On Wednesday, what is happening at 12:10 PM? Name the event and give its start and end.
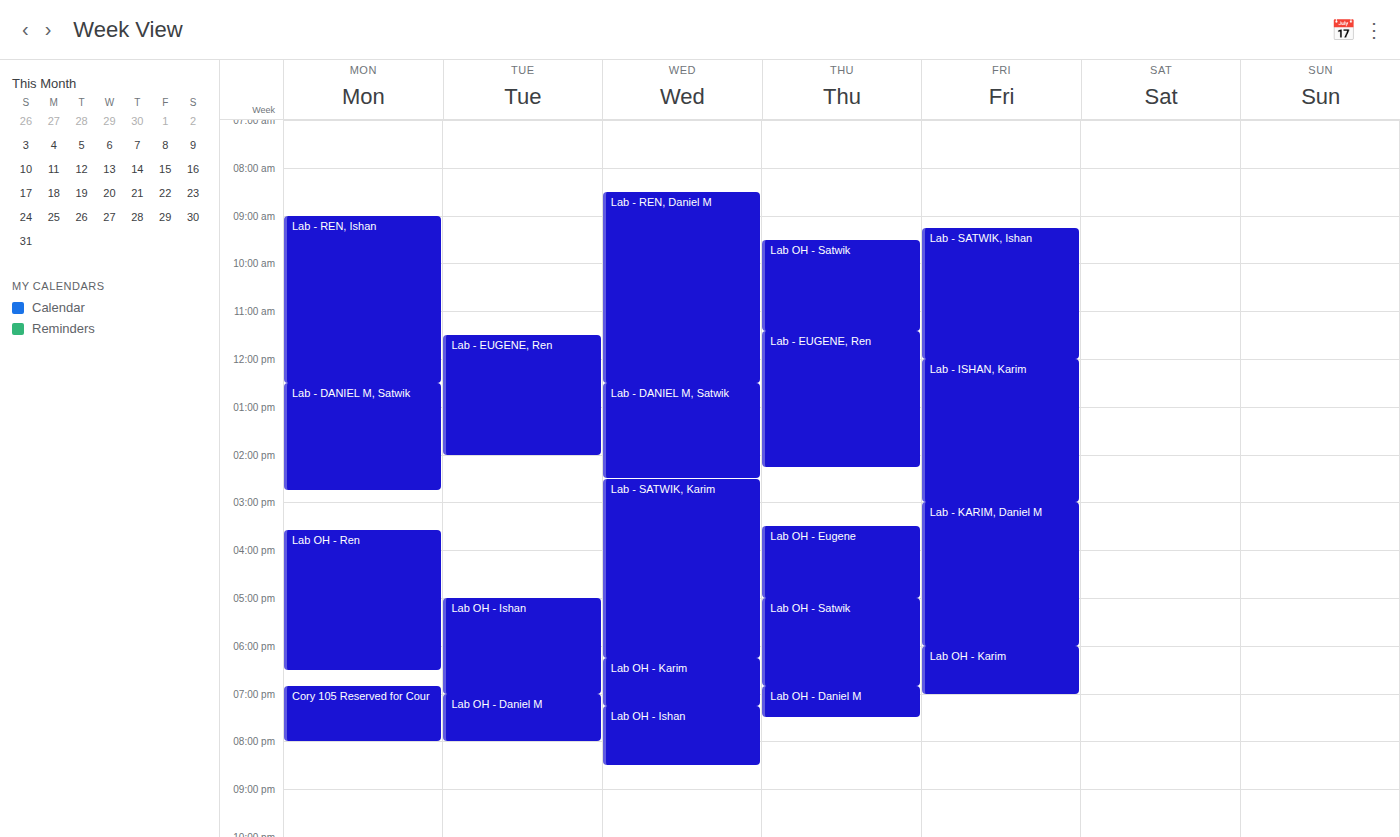
"Lab - REN, Daniel M", 8:30 AM to 12:30 PM